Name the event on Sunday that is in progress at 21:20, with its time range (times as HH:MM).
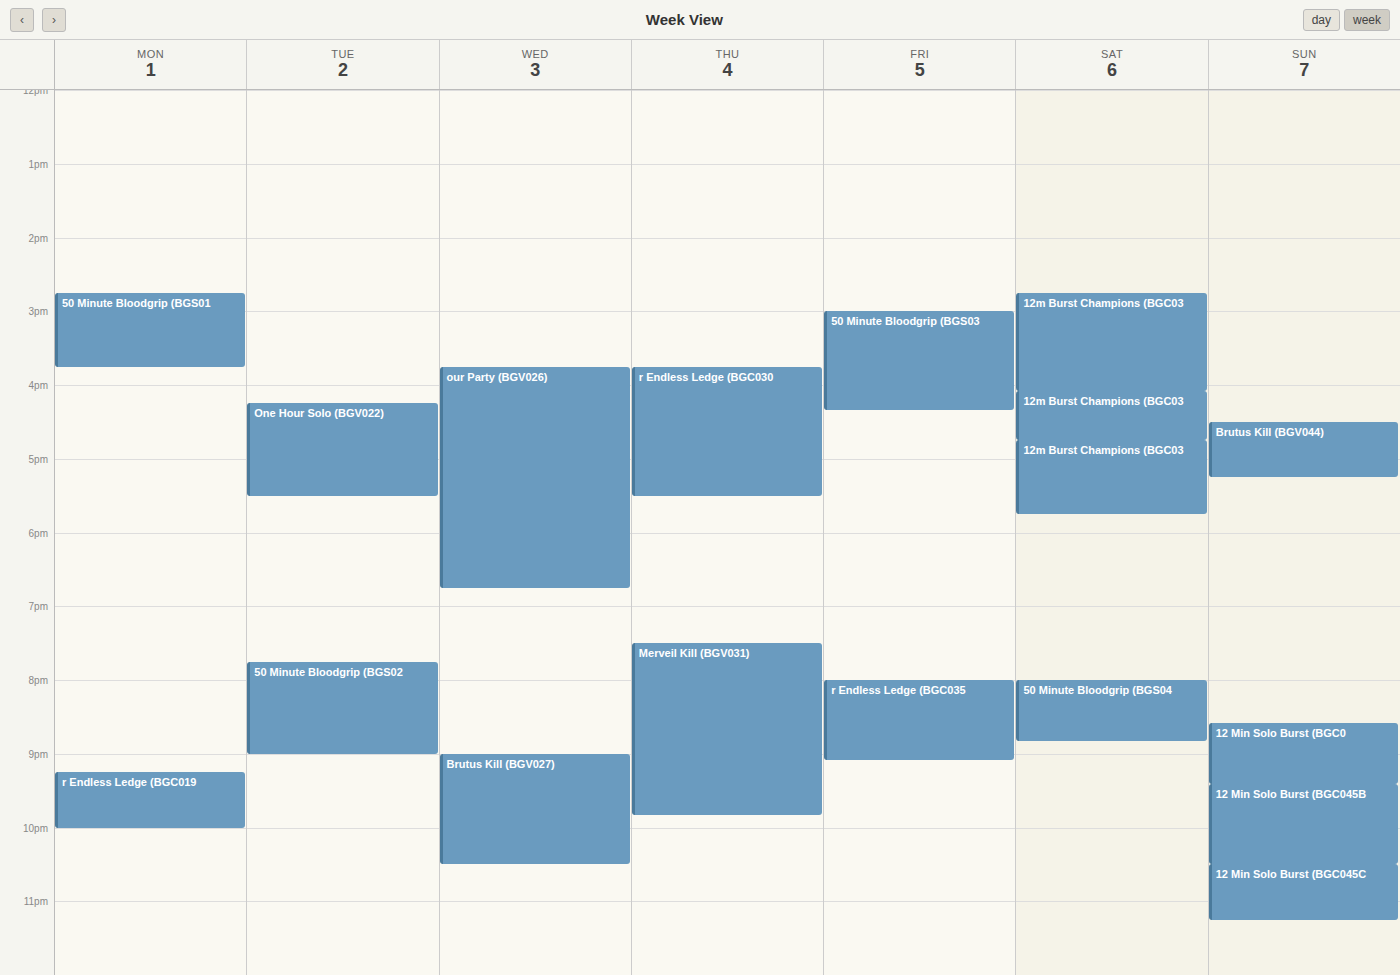
"12 Min Solo Burst (BGC0", 20:35 to 21:25